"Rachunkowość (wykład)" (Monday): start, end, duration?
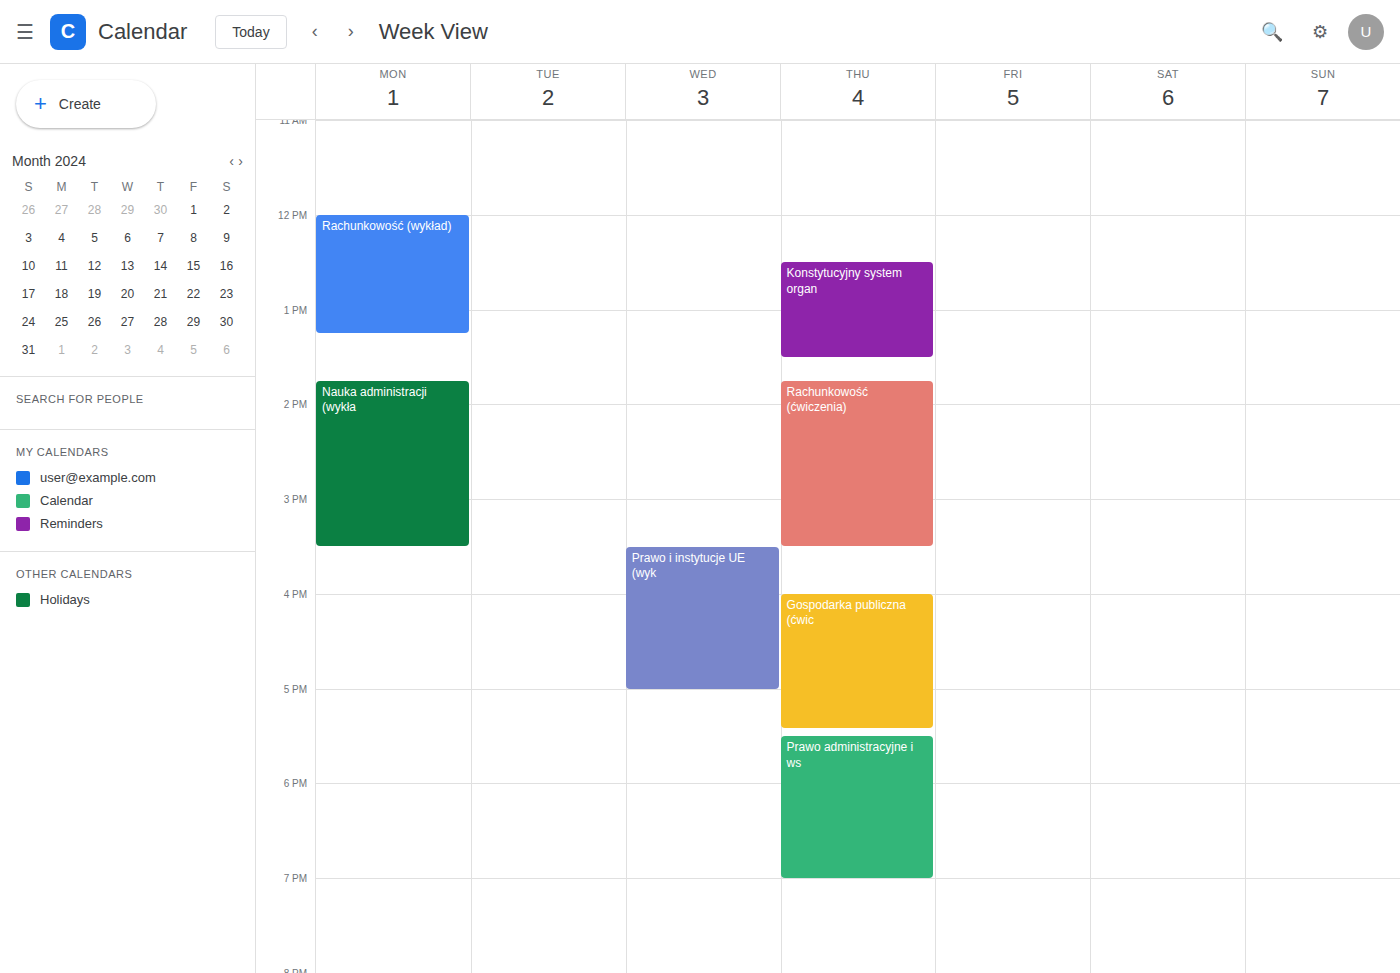
12:00 PM to 1:15 PM, 1 hour 15 minutes